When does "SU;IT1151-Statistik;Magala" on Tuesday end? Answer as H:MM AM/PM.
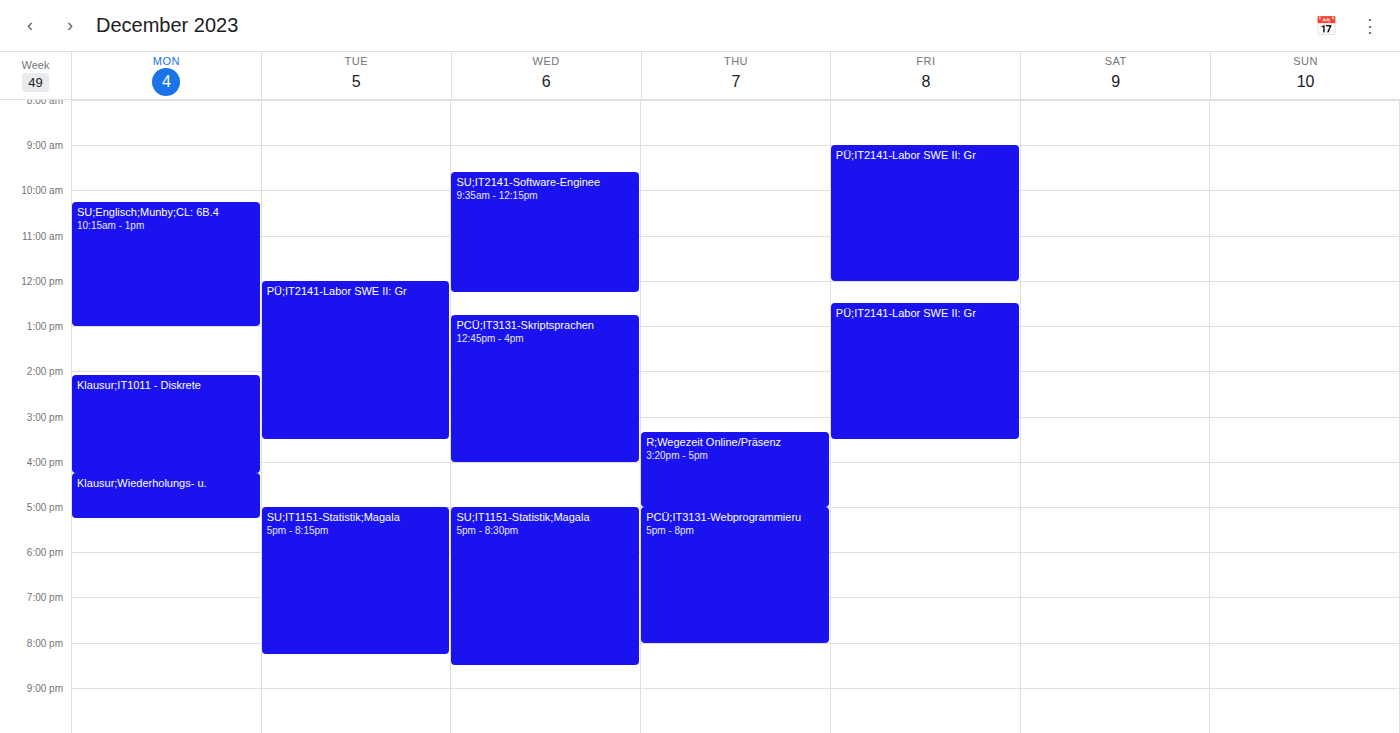
8:15 PM